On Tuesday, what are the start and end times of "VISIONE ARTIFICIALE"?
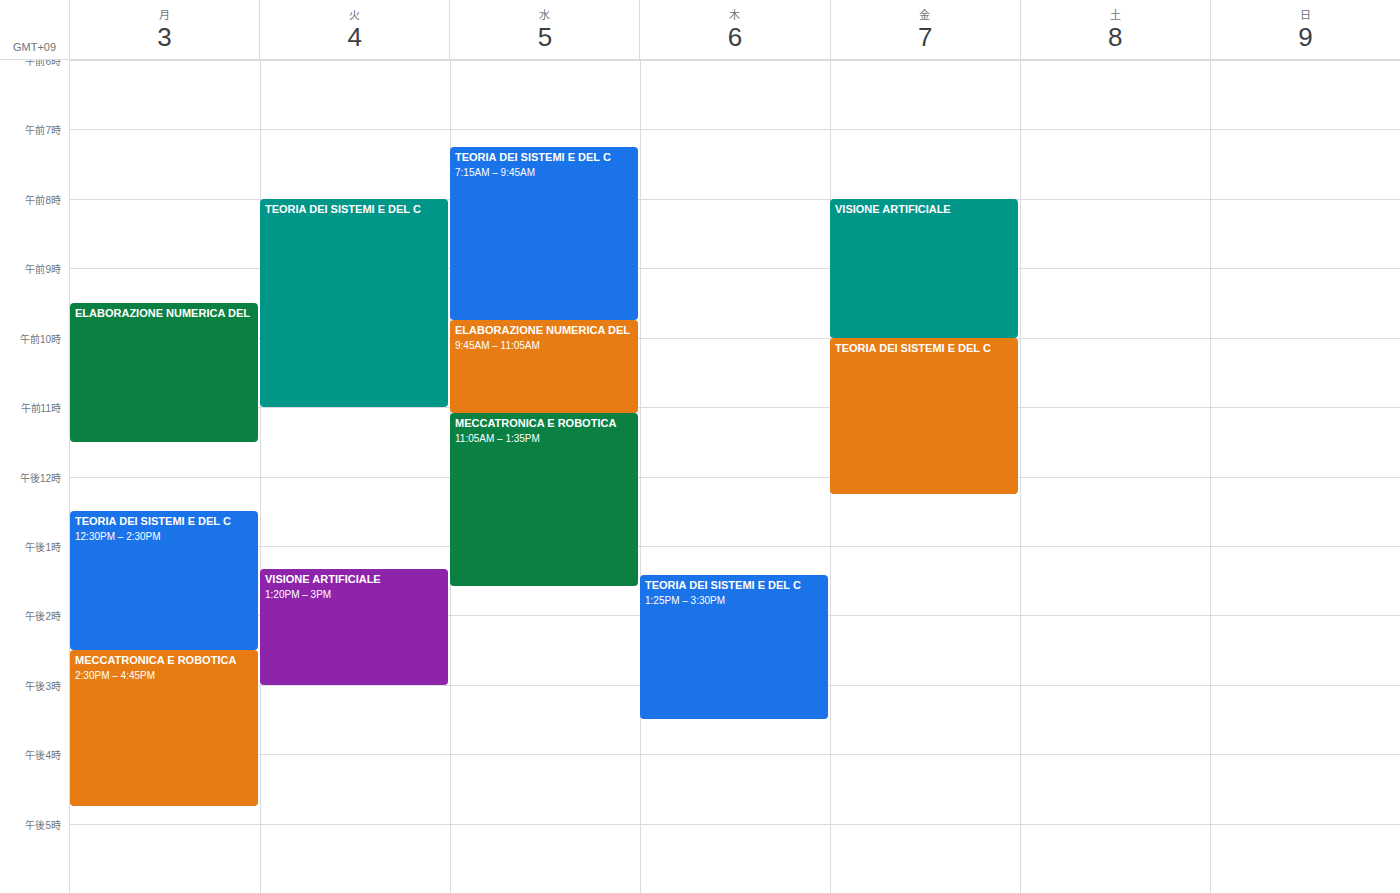
13:20 to 15:00